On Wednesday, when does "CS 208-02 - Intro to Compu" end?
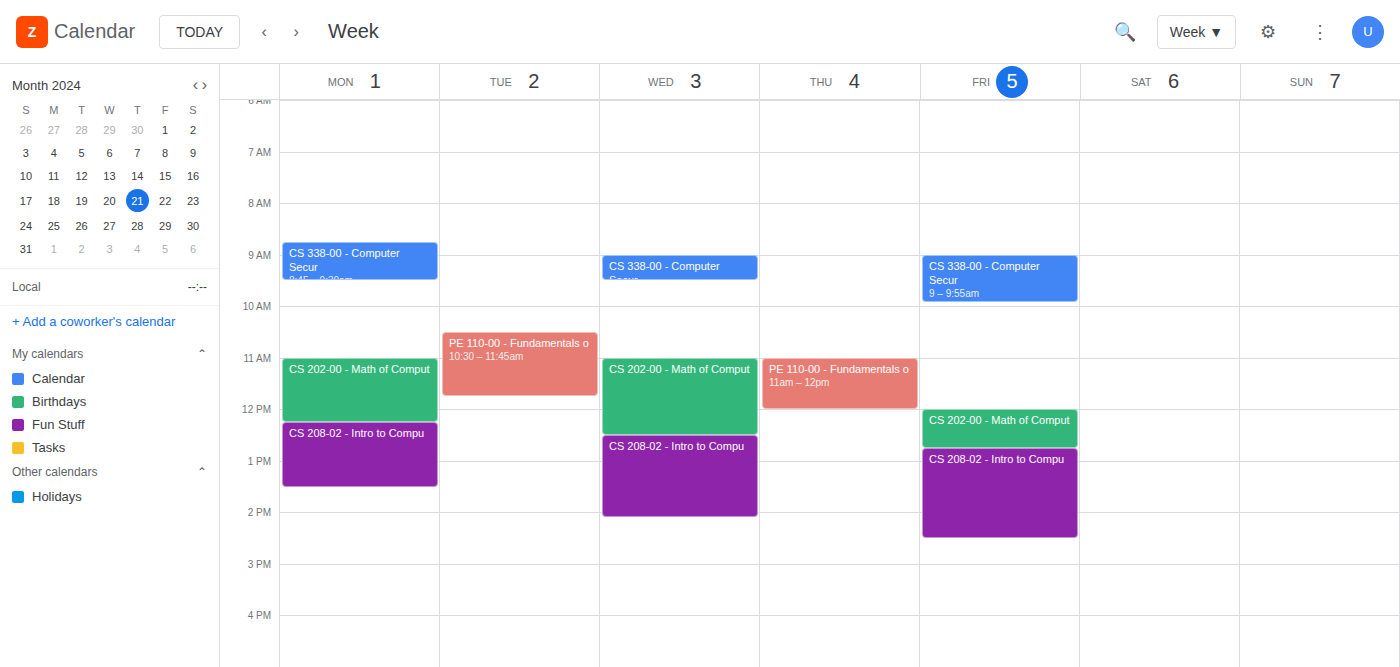
2:05 PM